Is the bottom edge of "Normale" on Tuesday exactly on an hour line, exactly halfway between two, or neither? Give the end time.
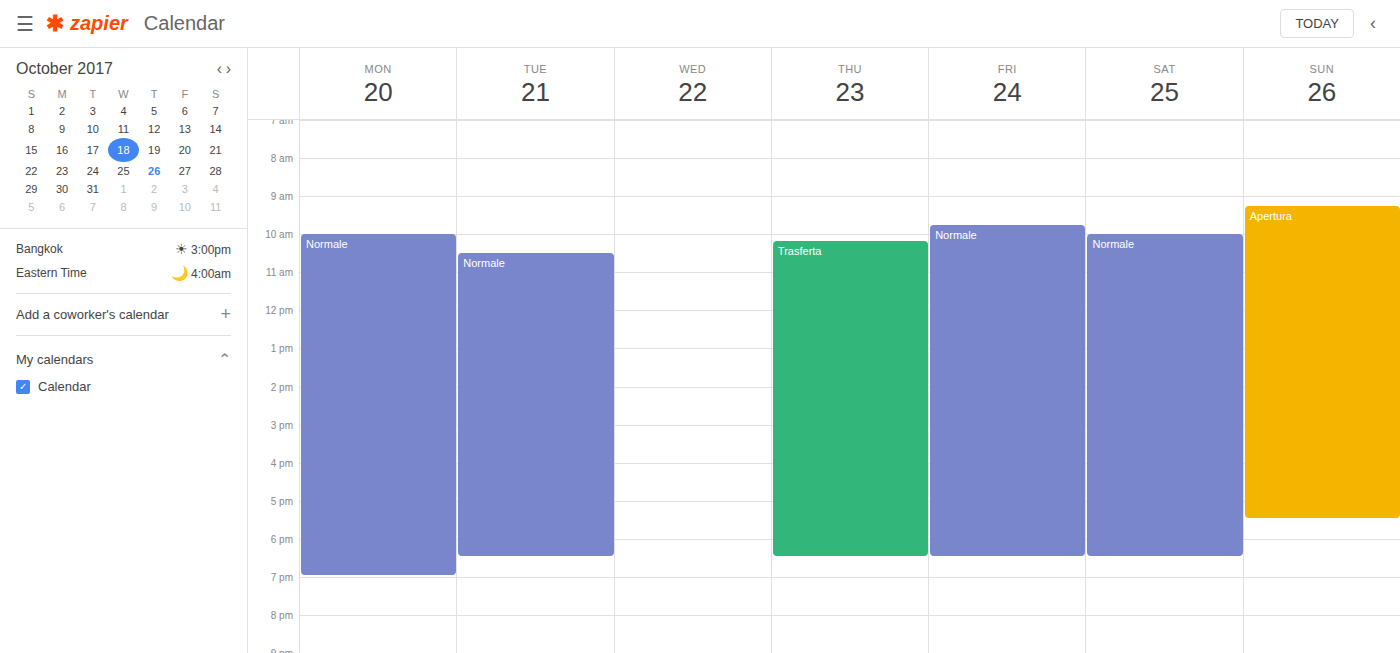
6:30 PM -- halfway between the 6 PM and 7 PM lines.